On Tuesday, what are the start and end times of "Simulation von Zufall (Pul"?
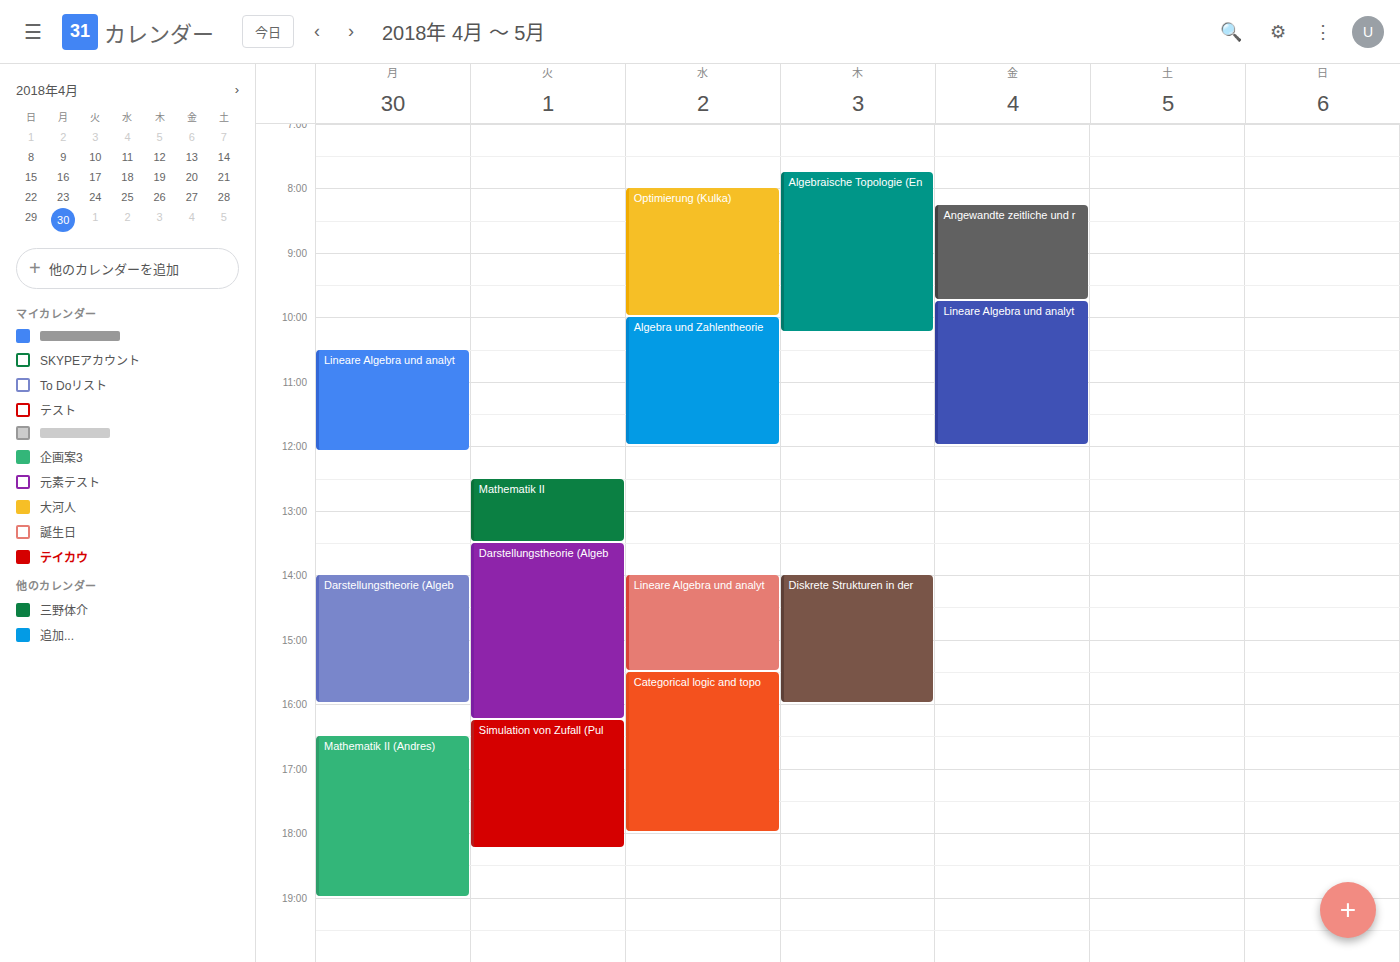
4:15 PM to 6:15 PM